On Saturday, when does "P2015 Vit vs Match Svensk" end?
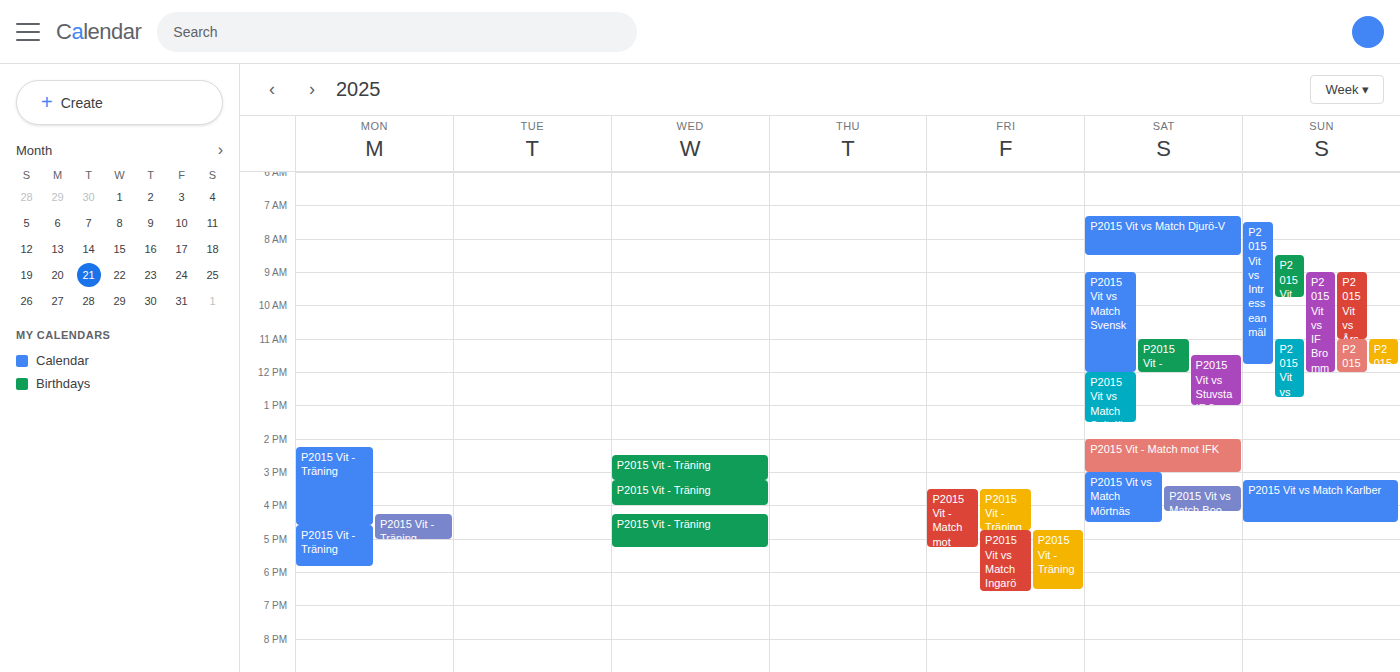
12:00 PM